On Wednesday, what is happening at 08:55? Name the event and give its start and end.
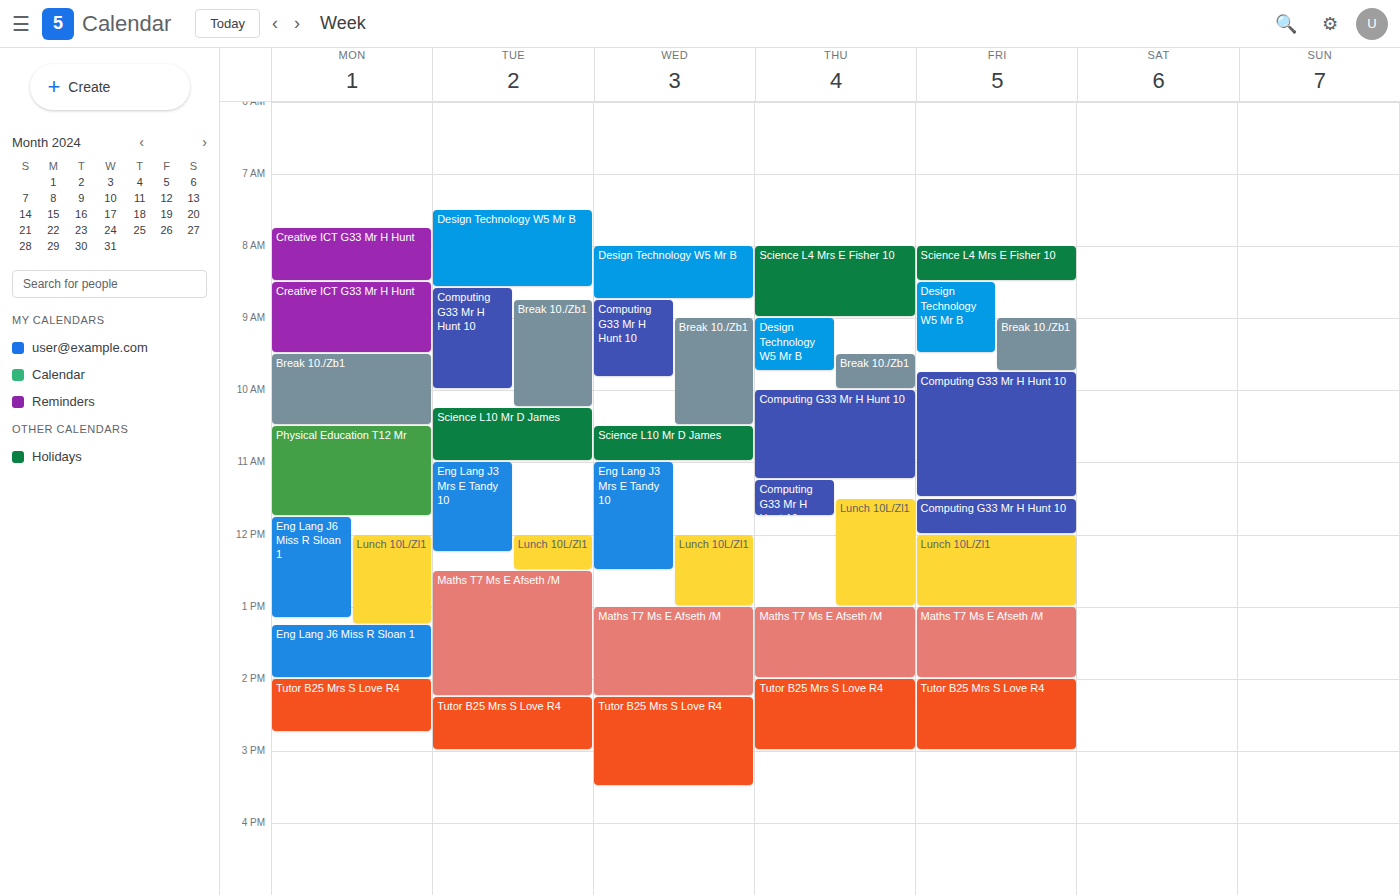
"Computing G33 Mr H Hunt 10", 08:45 to 09:50